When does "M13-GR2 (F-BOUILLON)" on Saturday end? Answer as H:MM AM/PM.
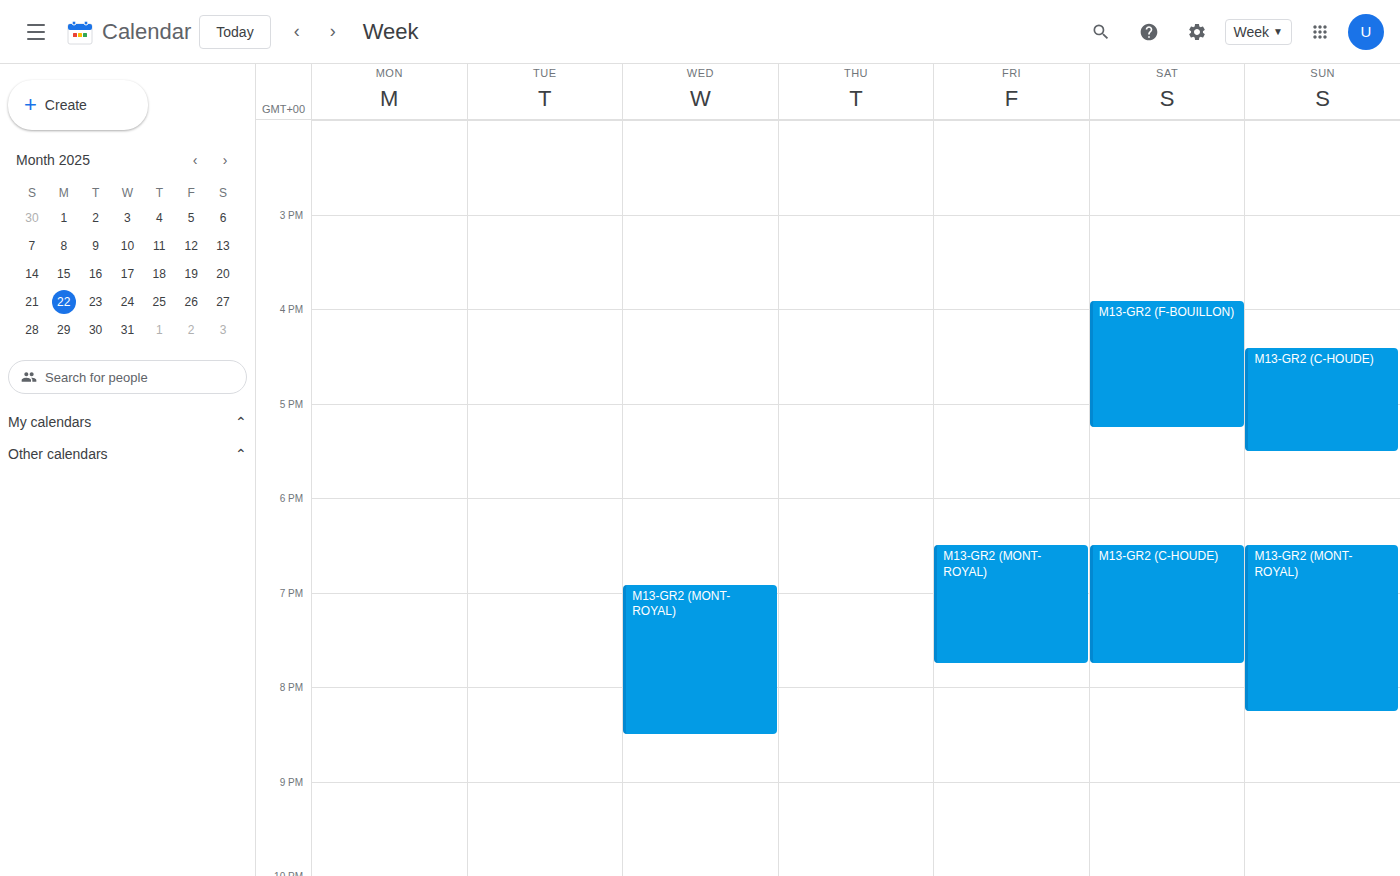
5:15 PM